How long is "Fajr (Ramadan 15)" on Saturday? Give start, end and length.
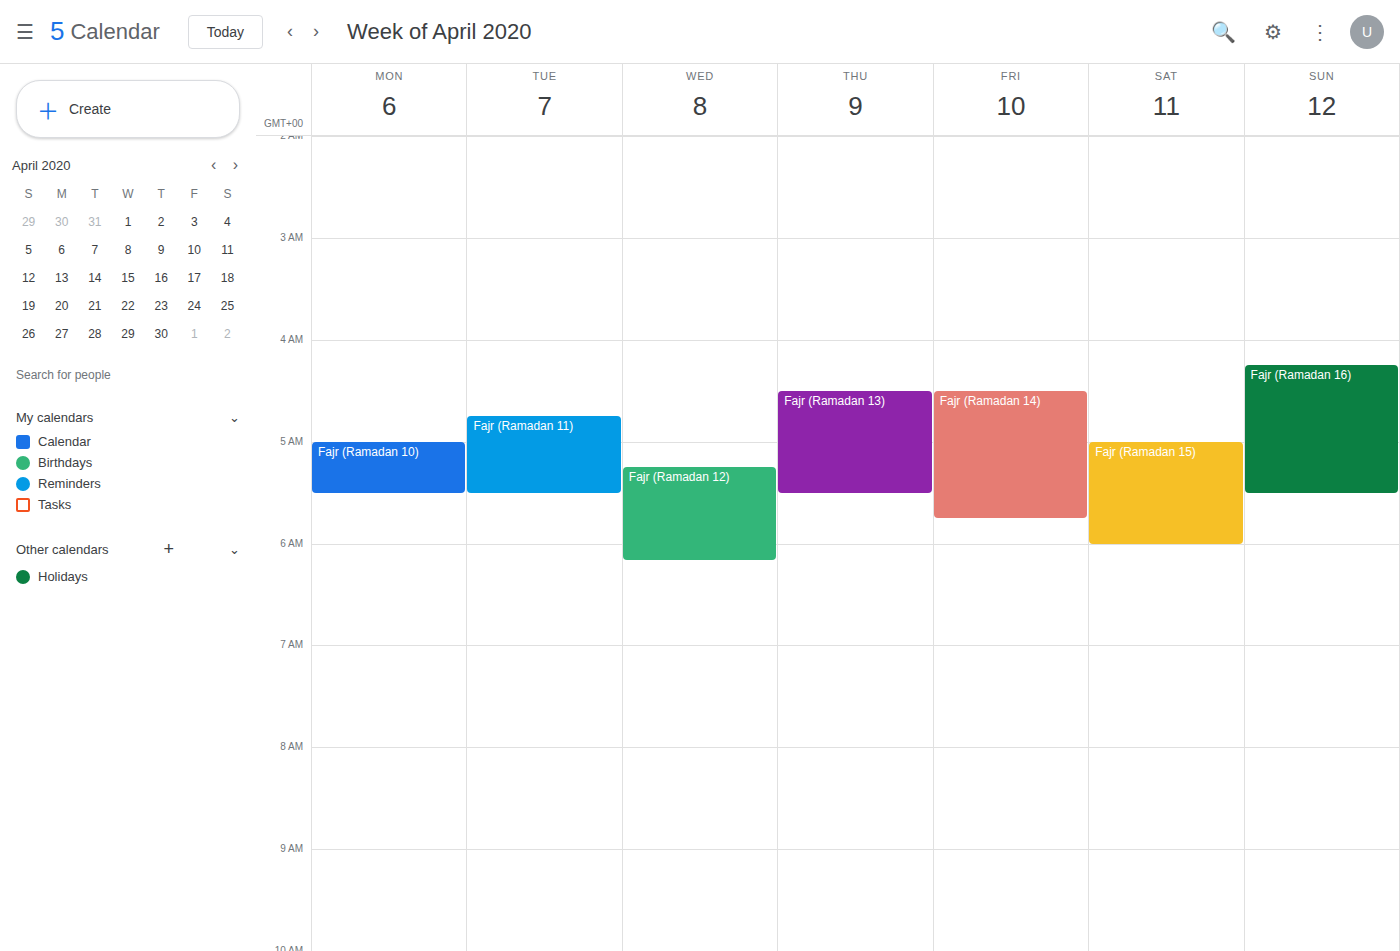
5:00 AM to 6:00 AM, 1 hour